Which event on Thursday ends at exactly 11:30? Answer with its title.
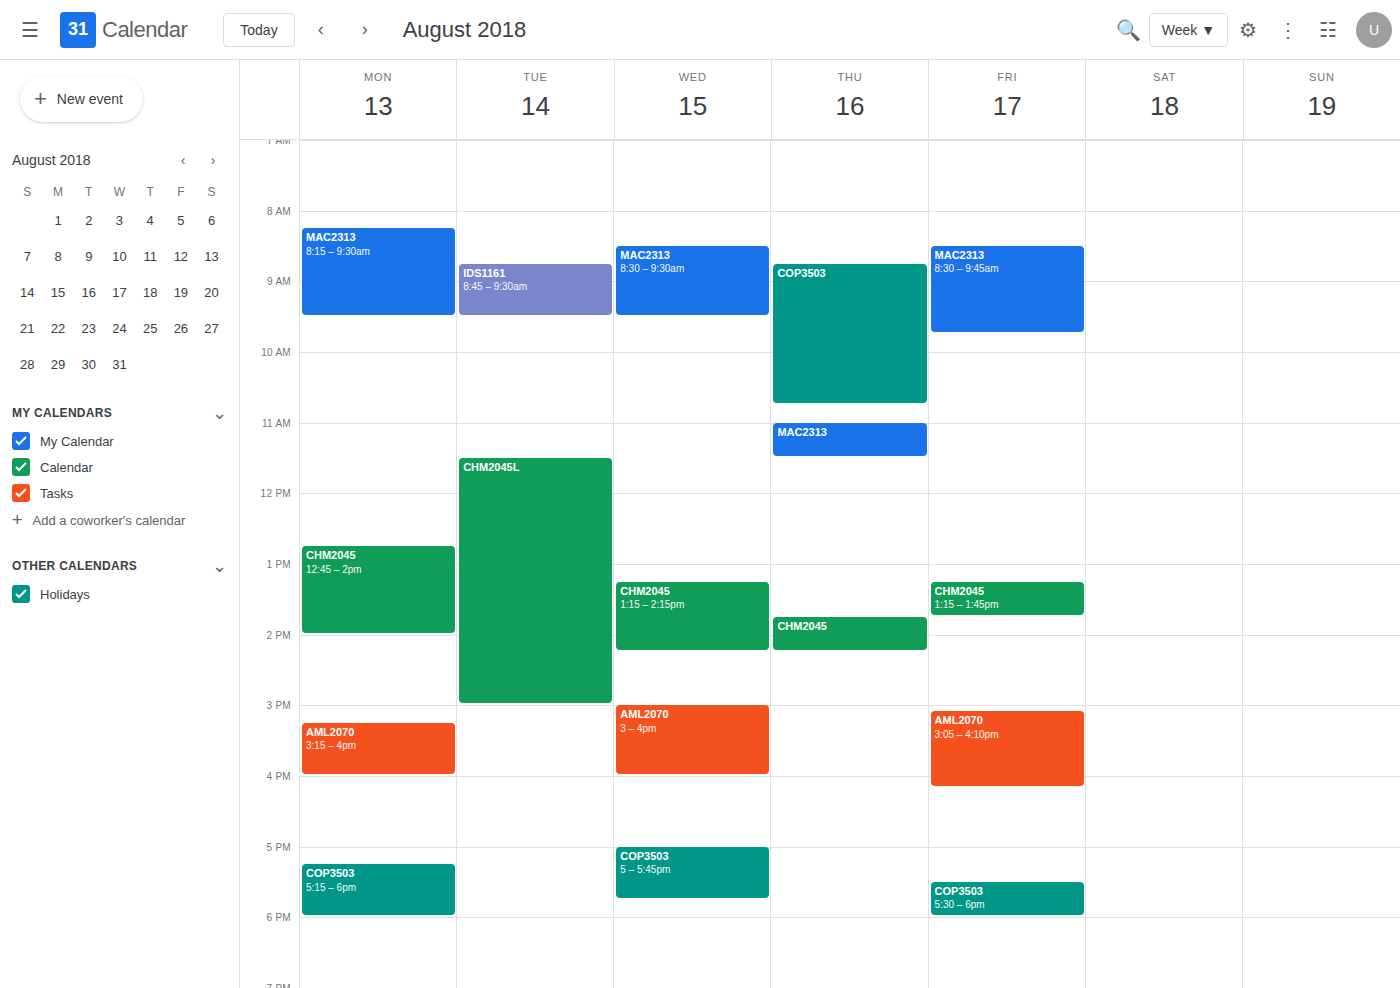
"MAC2313"